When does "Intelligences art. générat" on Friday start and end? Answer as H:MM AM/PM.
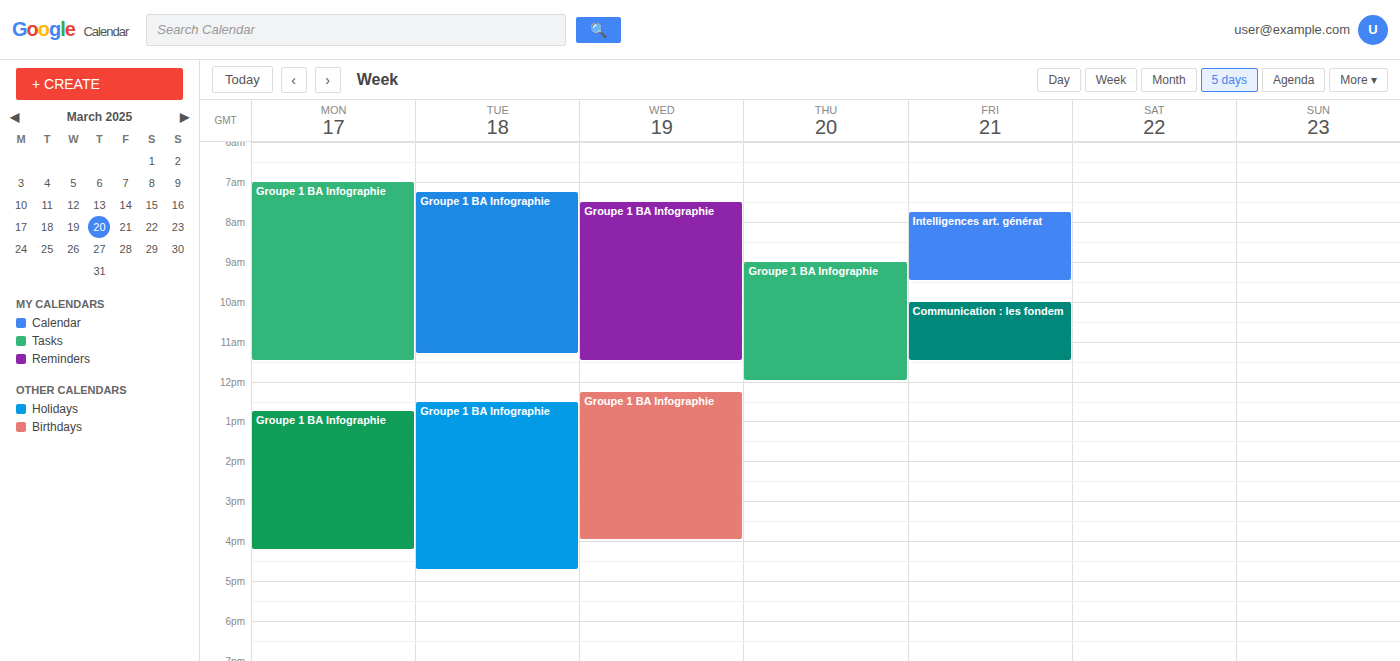
7:45 AM to 9:30 AM